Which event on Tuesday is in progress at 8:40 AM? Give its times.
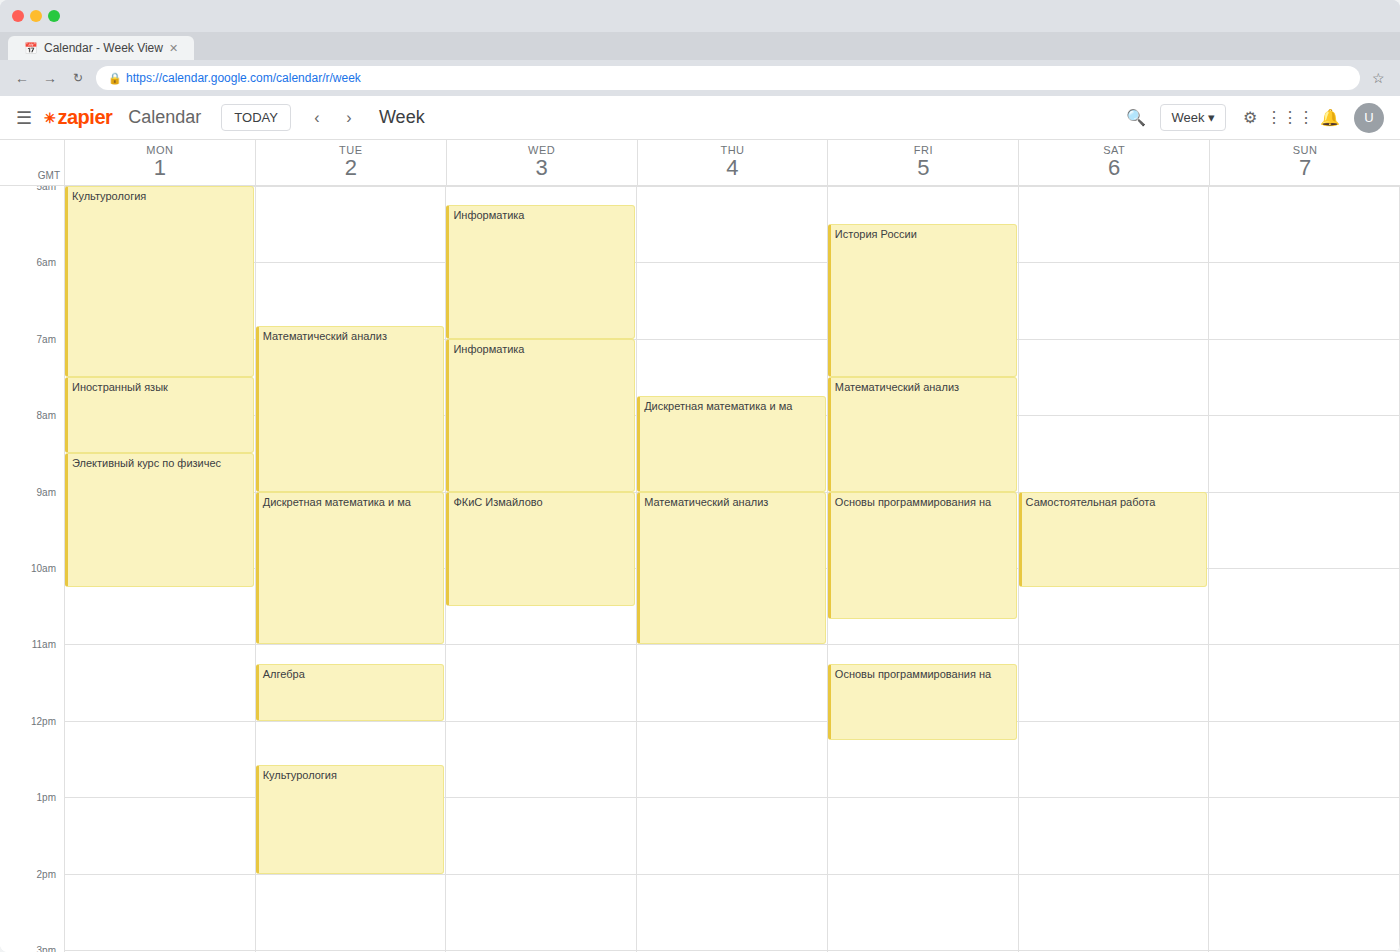
"Математический анализ", 6:50 AM to 9:00 AM